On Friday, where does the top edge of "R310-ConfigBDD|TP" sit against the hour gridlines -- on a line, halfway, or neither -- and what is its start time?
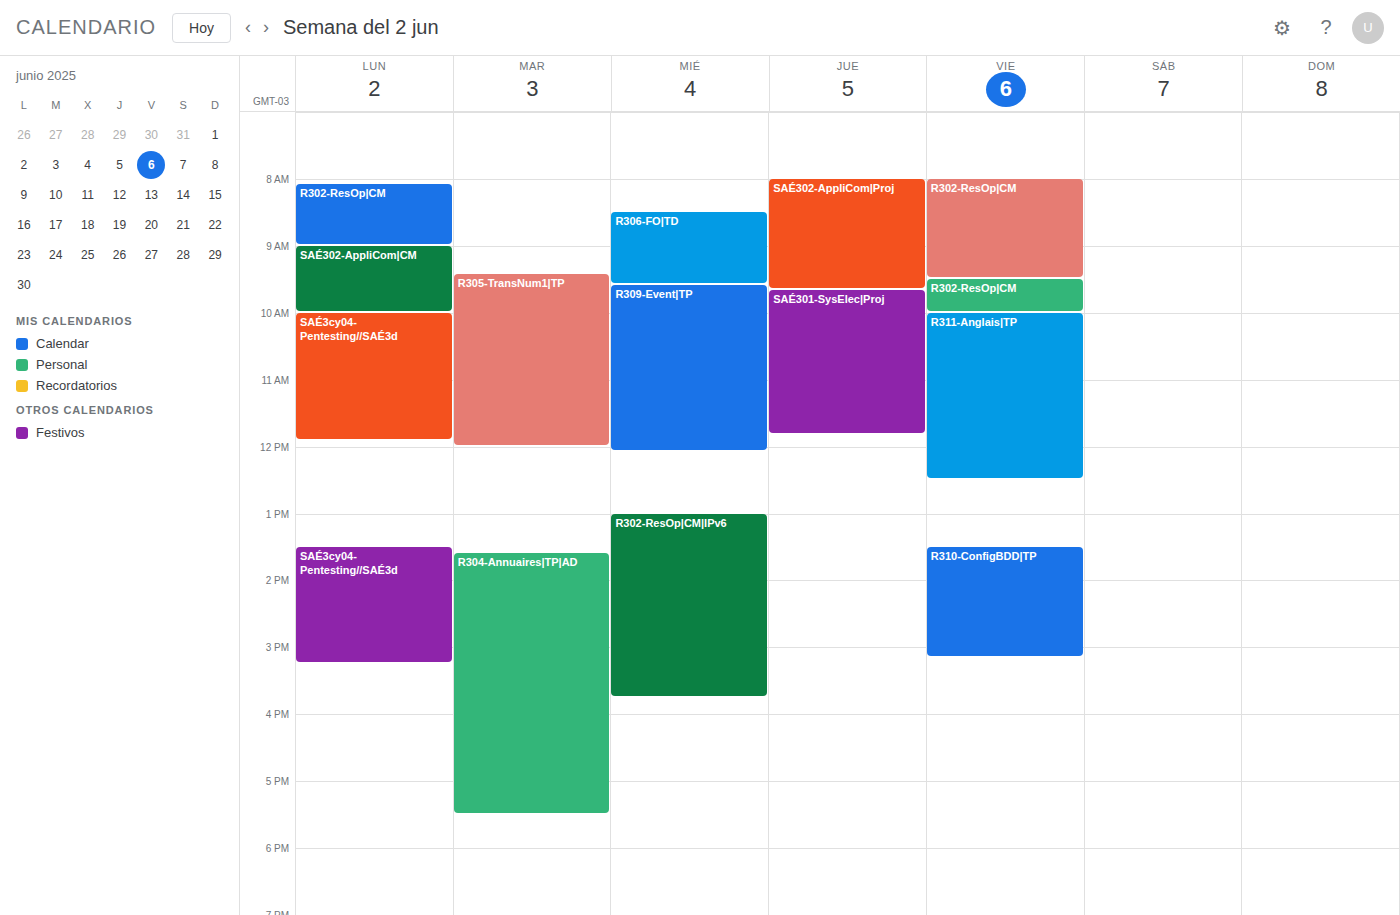
1:30 PM -- halfway between the 1 PM and 2 PM lines.